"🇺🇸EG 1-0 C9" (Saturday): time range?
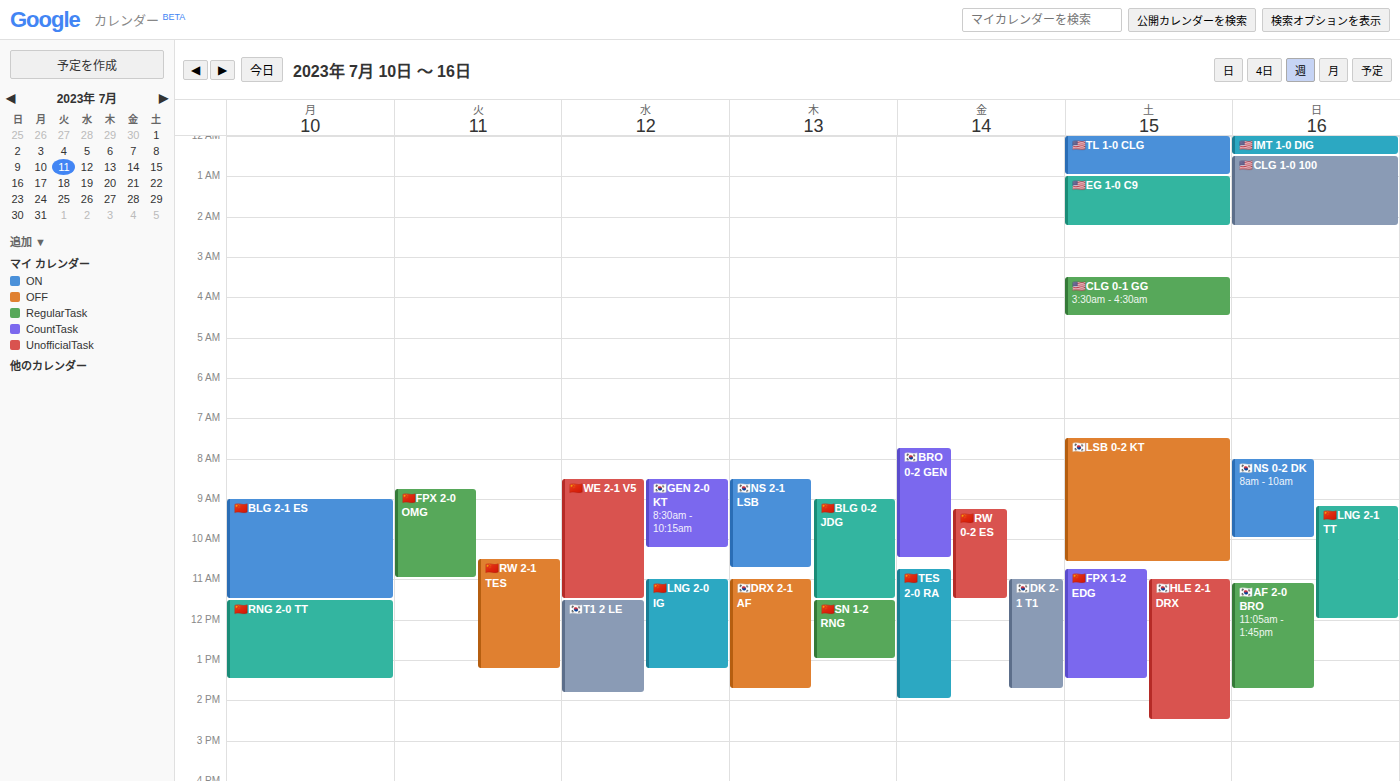
1:00 AM to 2:15 AM